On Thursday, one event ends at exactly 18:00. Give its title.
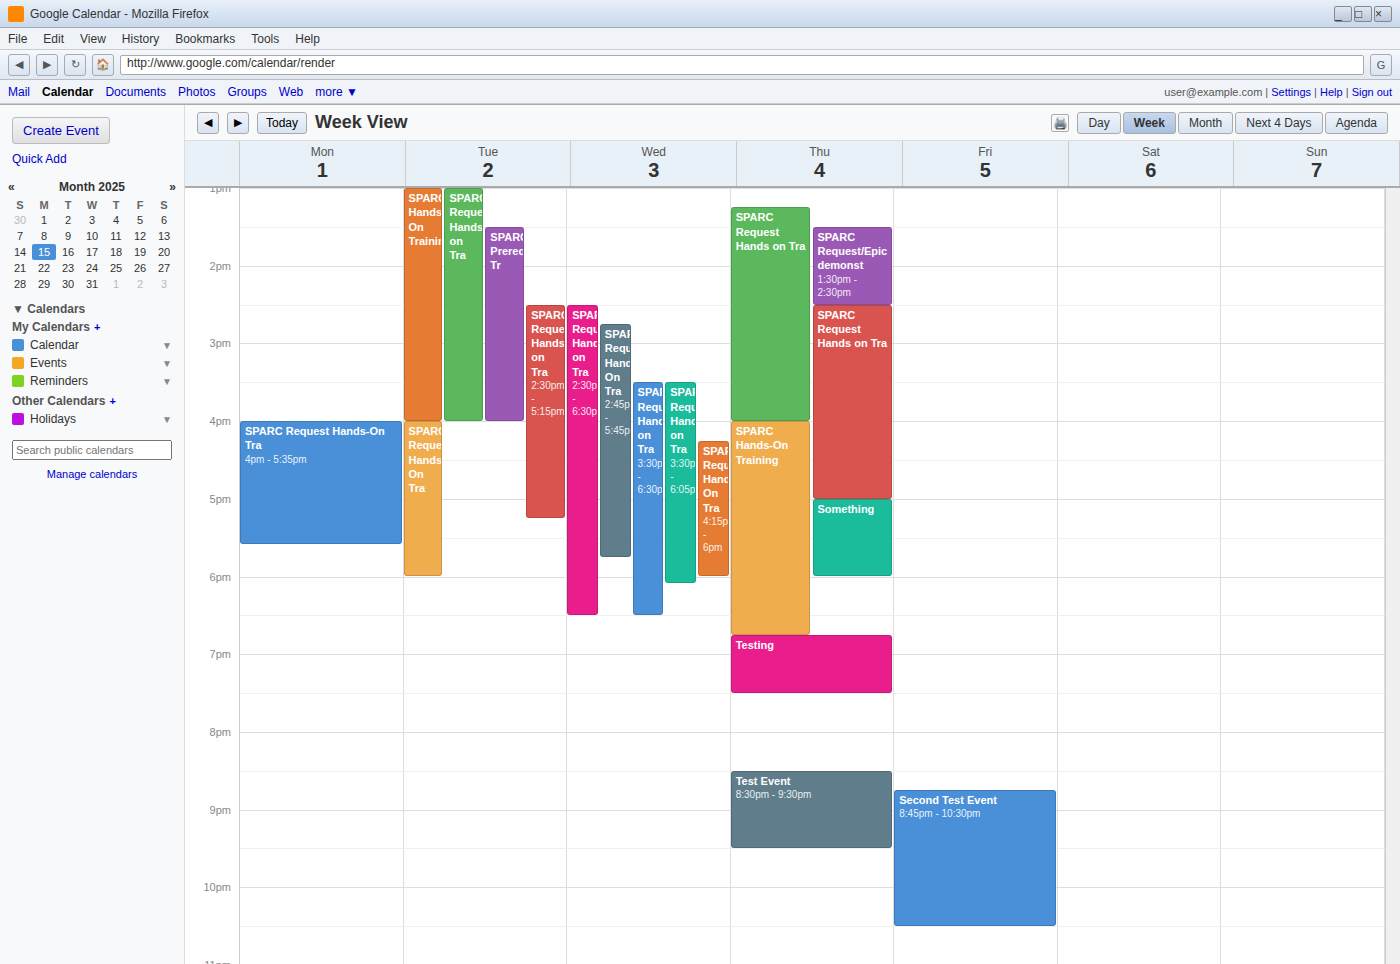
"Something"